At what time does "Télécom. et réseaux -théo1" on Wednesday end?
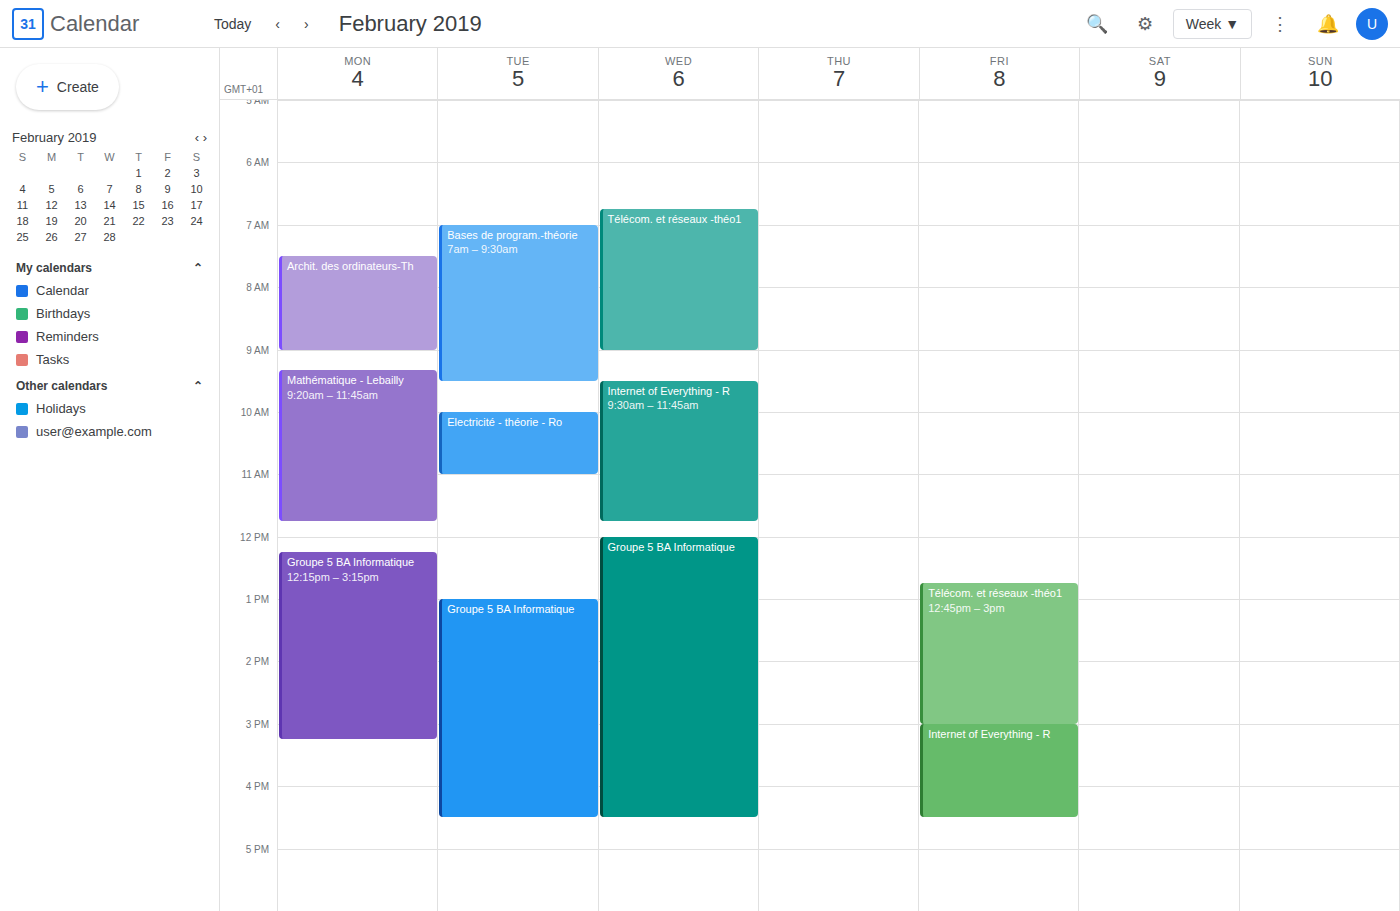
9:00 AM